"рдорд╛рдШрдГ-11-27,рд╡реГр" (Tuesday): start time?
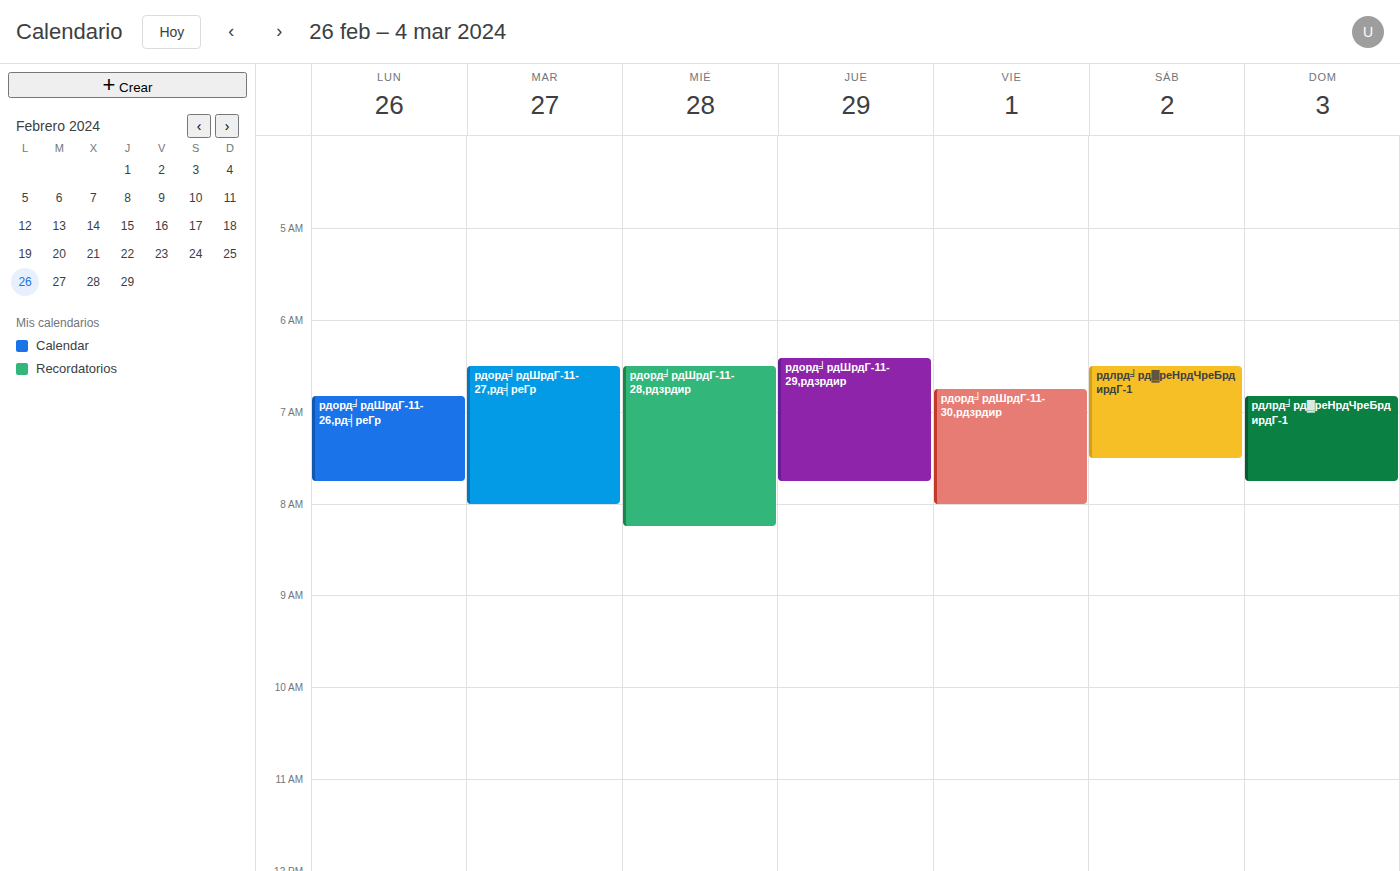
6:30 AM